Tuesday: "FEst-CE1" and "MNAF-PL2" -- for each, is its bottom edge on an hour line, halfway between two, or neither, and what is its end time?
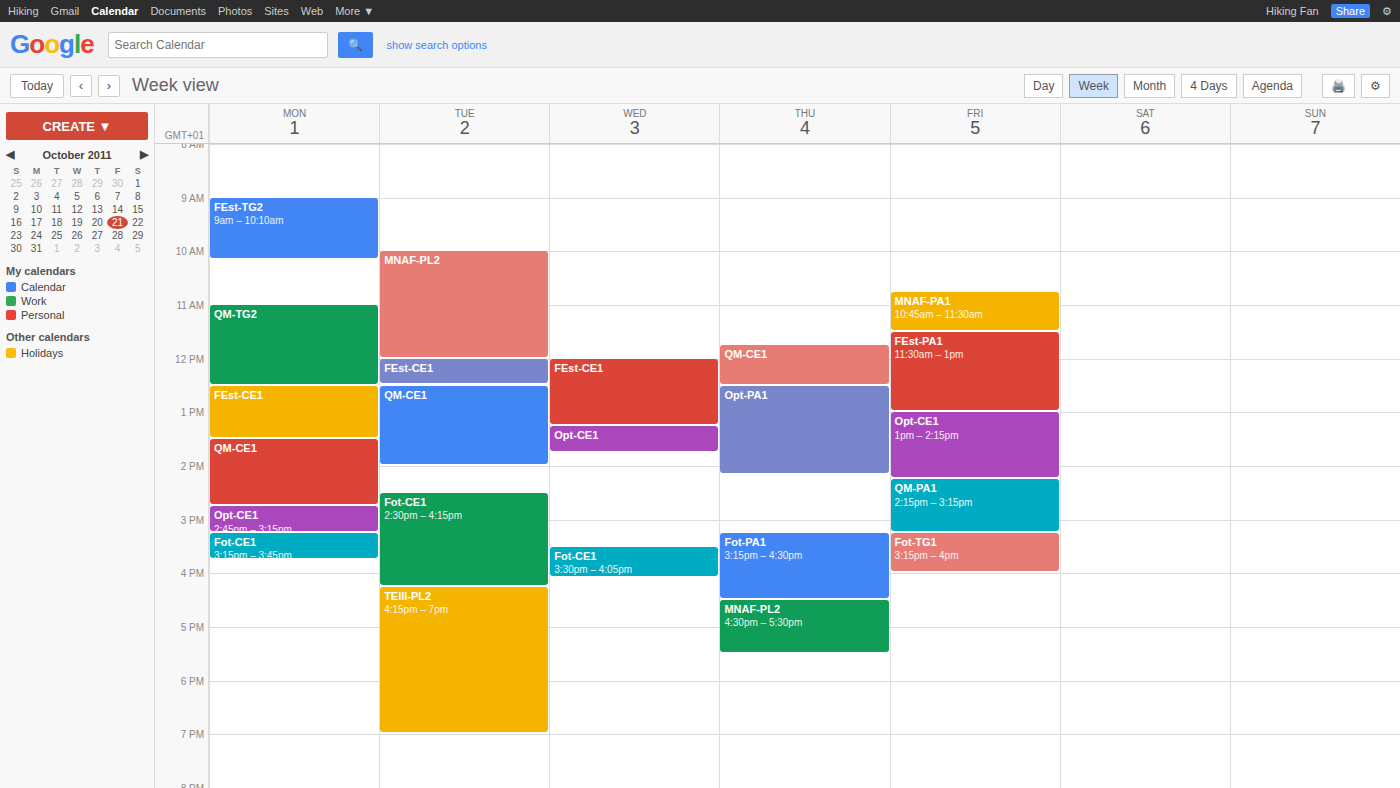
"FEst-CE1": 12:30 PM, halfway between the 12 PM and 1 PM lines. "MNAF-PL2": 12:00 PM, exactly on the 12 PM line.